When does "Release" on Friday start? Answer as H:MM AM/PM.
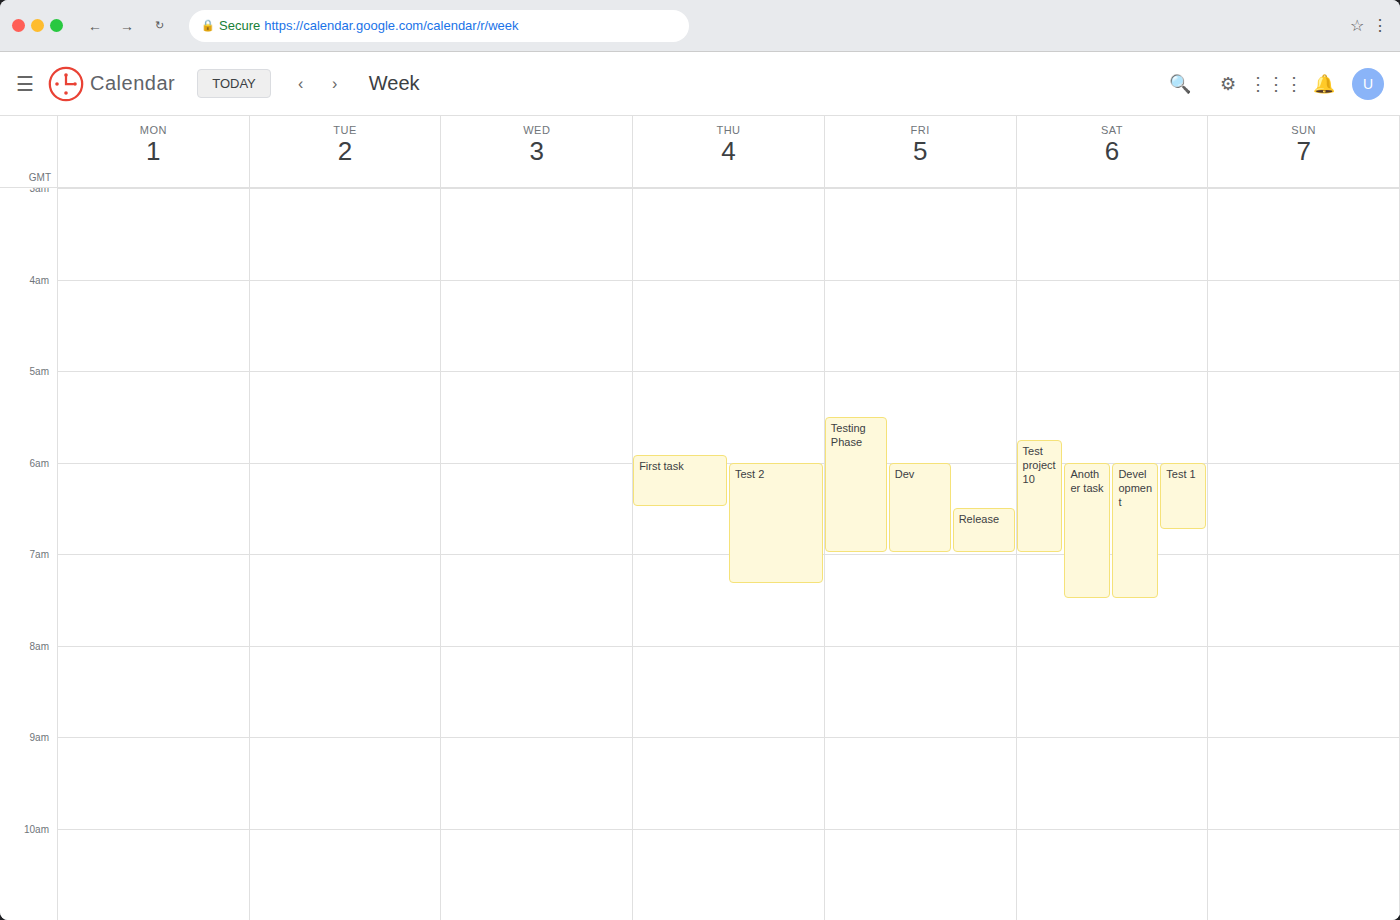
6:30 AM